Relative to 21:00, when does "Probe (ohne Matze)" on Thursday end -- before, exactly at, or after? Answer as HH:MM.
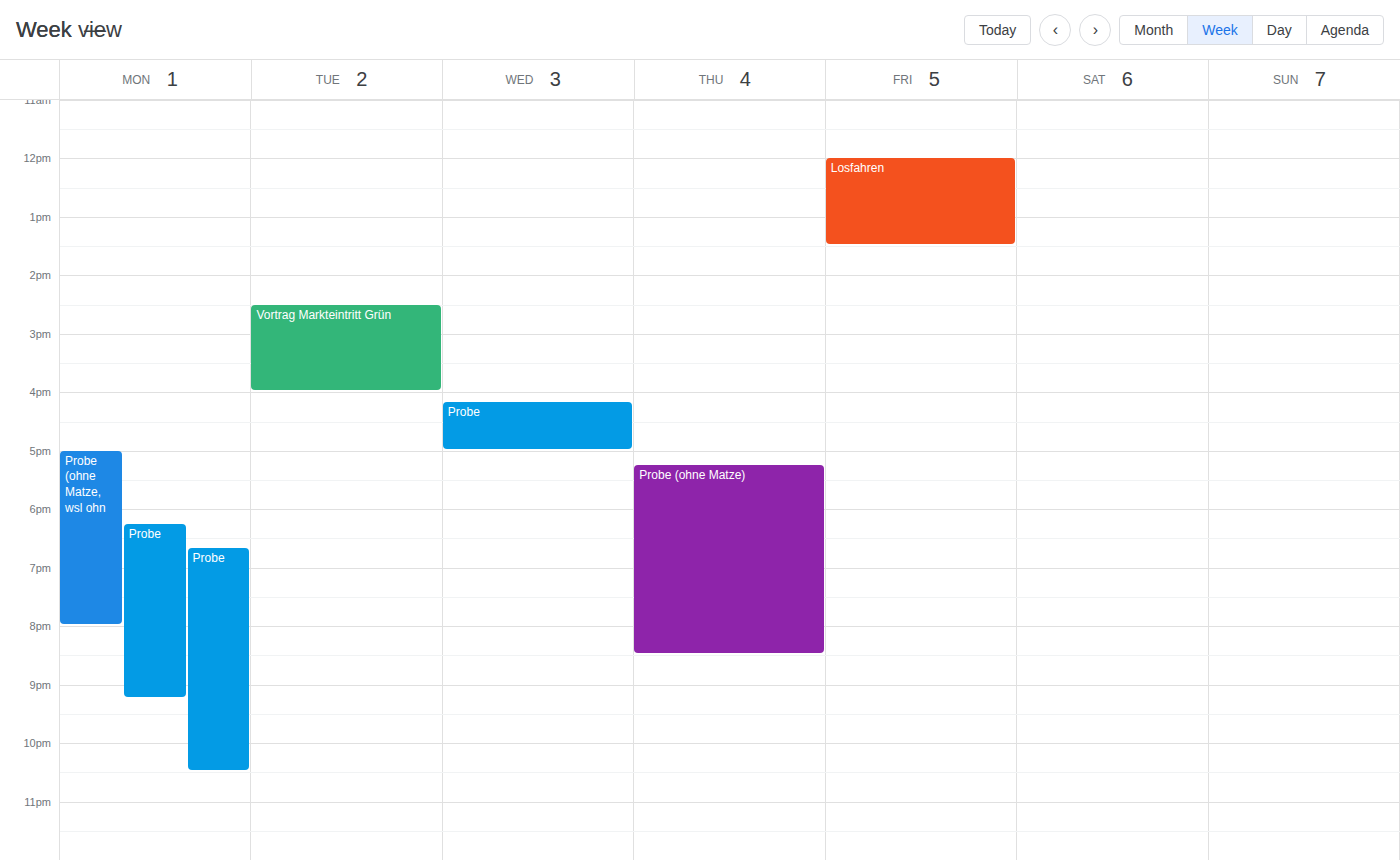
20:30 -- before 21:00, 30 minutes above the 21:00 line.